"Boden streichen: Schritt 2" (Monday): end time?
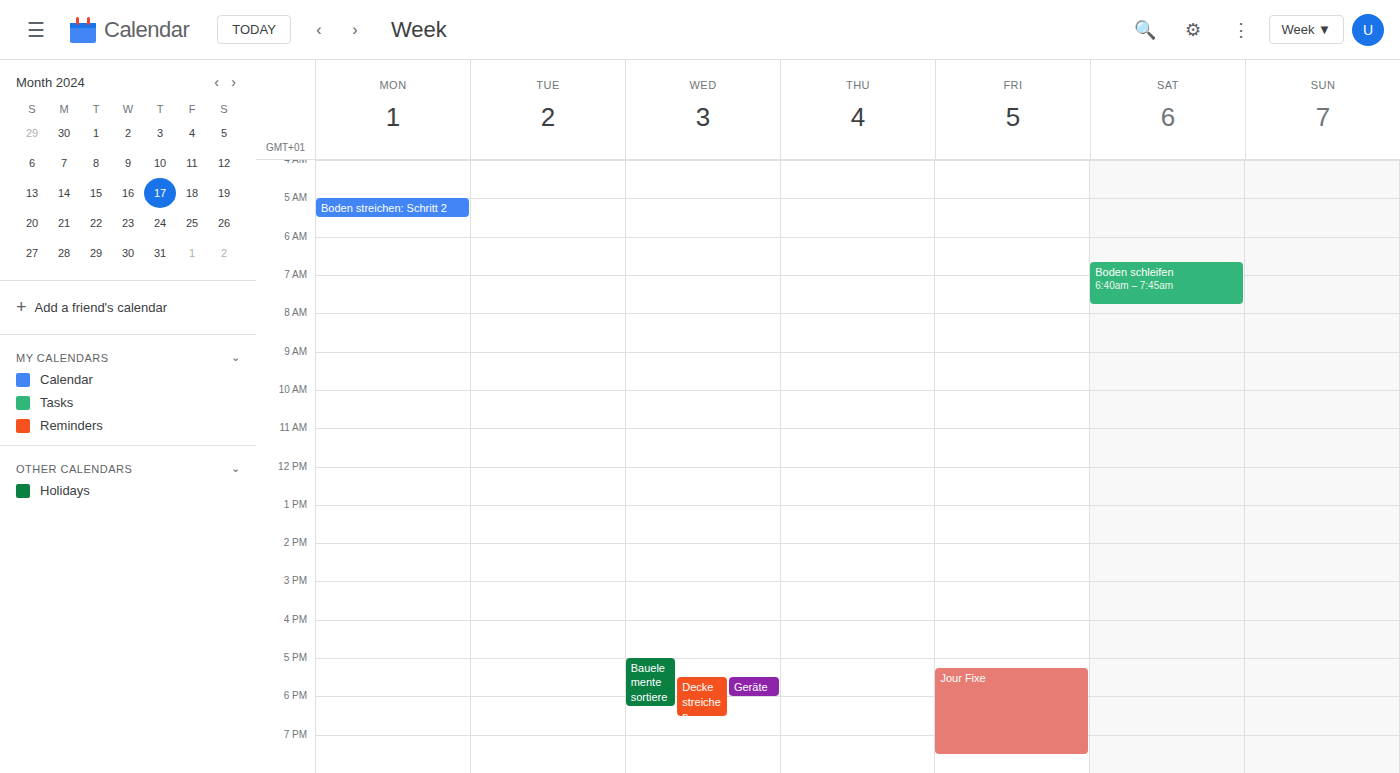
5:30 AM